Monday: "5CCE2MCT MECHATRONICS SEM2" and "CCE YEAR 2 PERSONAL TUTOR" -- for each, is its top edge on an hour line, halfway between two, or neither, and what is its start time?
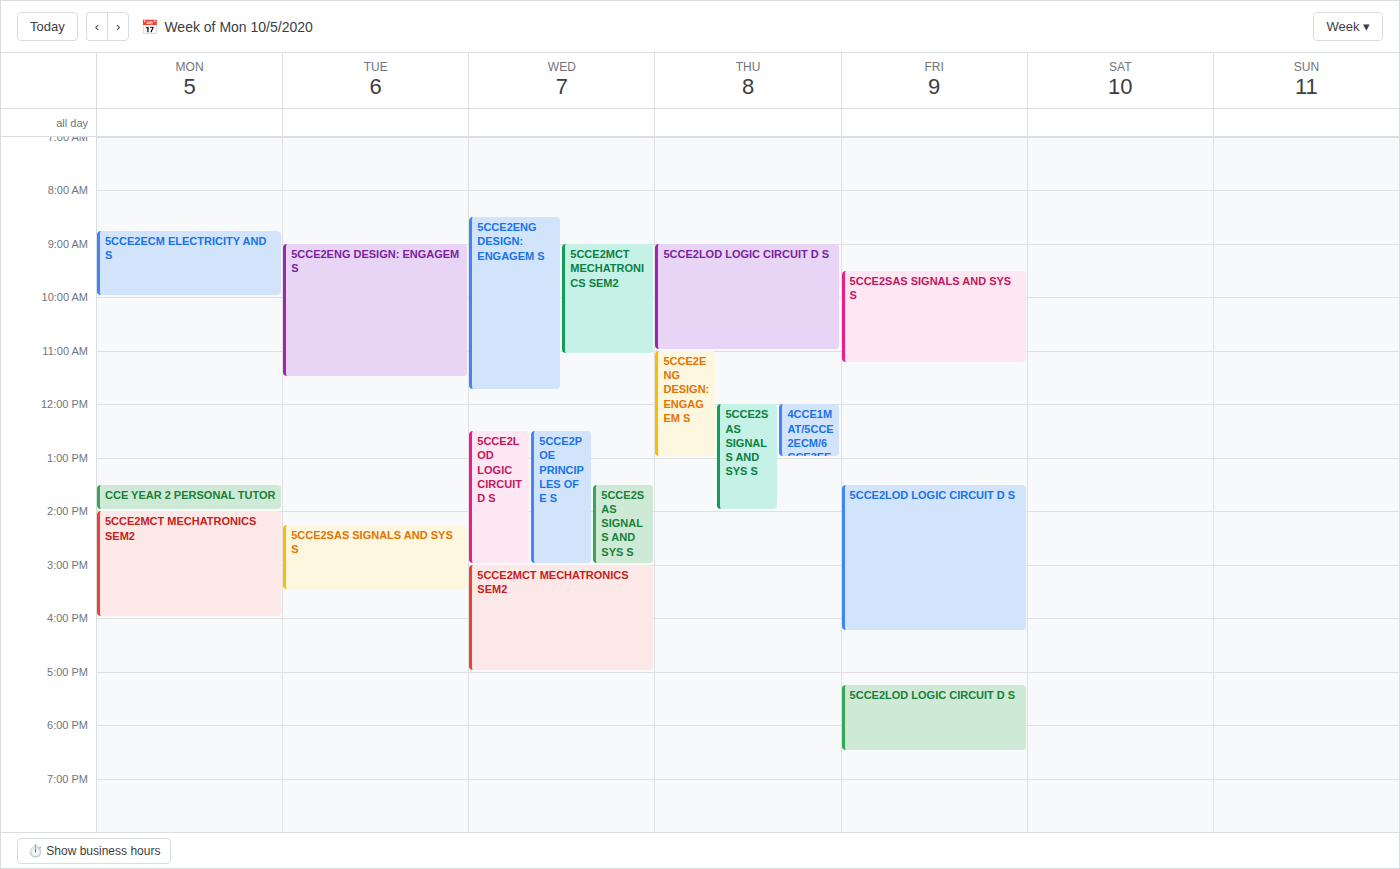
"5CCE2MCT MECHATRONICS SEM2": 2:00 PM, exactly on the 2 PM line. "CCE YEAR 2 PERSONAL TUTOR": 1:30 PM, halfway between the 1 PM and 2 PM lines.